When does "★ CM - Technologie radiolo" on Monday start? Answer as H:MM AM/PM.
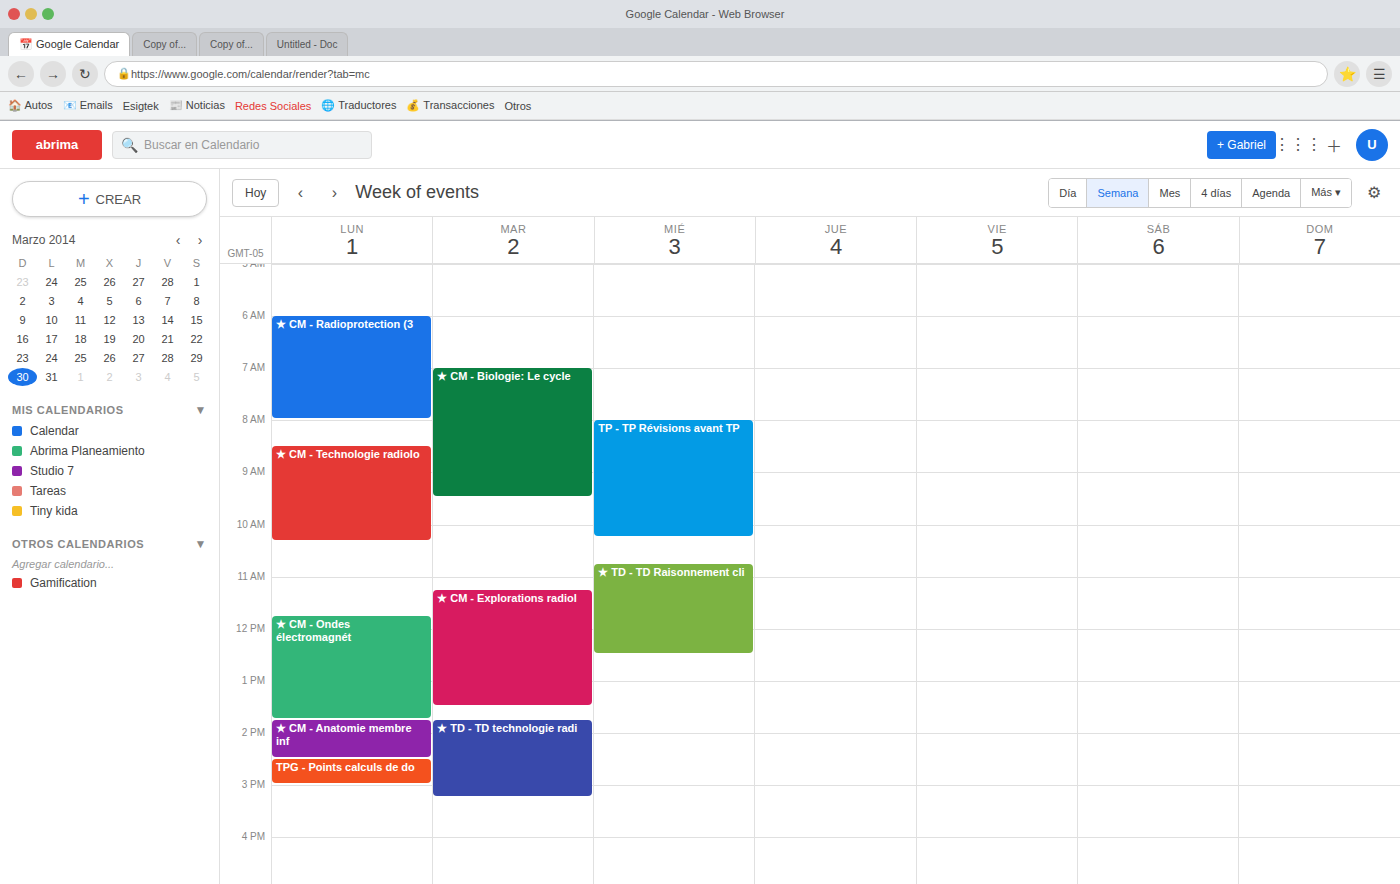
8:30 AM